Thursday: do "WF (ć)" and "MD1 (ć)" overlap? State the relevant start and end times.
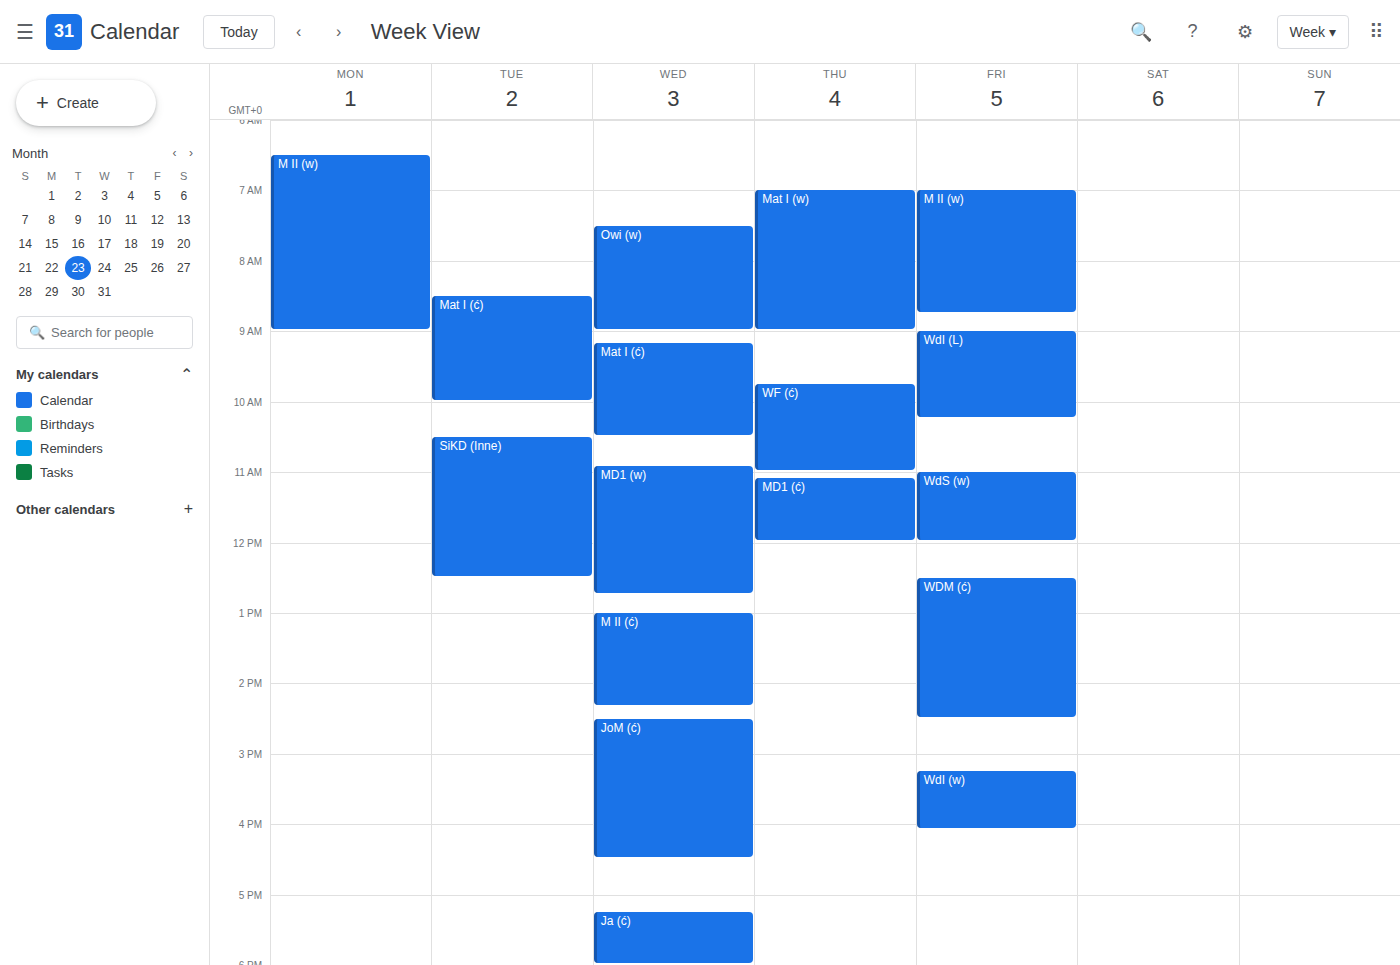
"WF (ć)" ends at 11:00 and "MD1 (ć)" starts at 11:05 -- no overlap.